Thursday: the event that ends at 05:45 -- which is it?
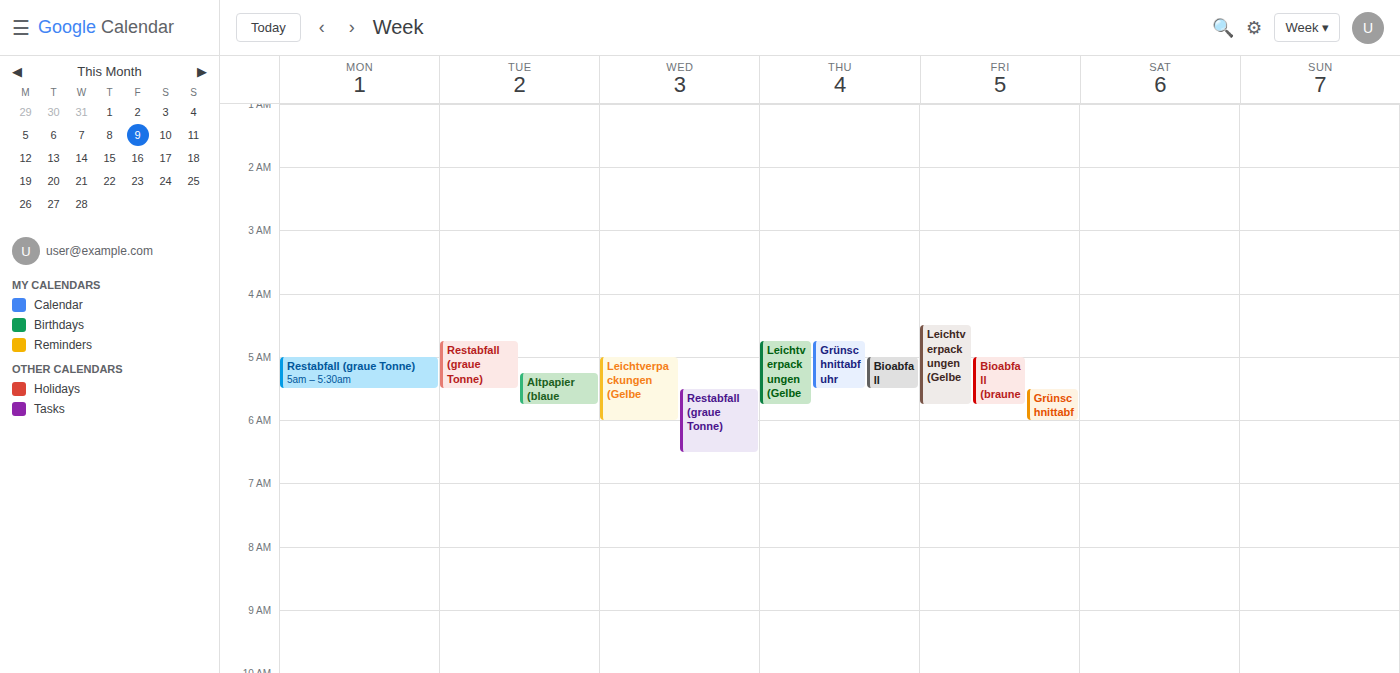
"Leichtverpackungen (Gelbe"